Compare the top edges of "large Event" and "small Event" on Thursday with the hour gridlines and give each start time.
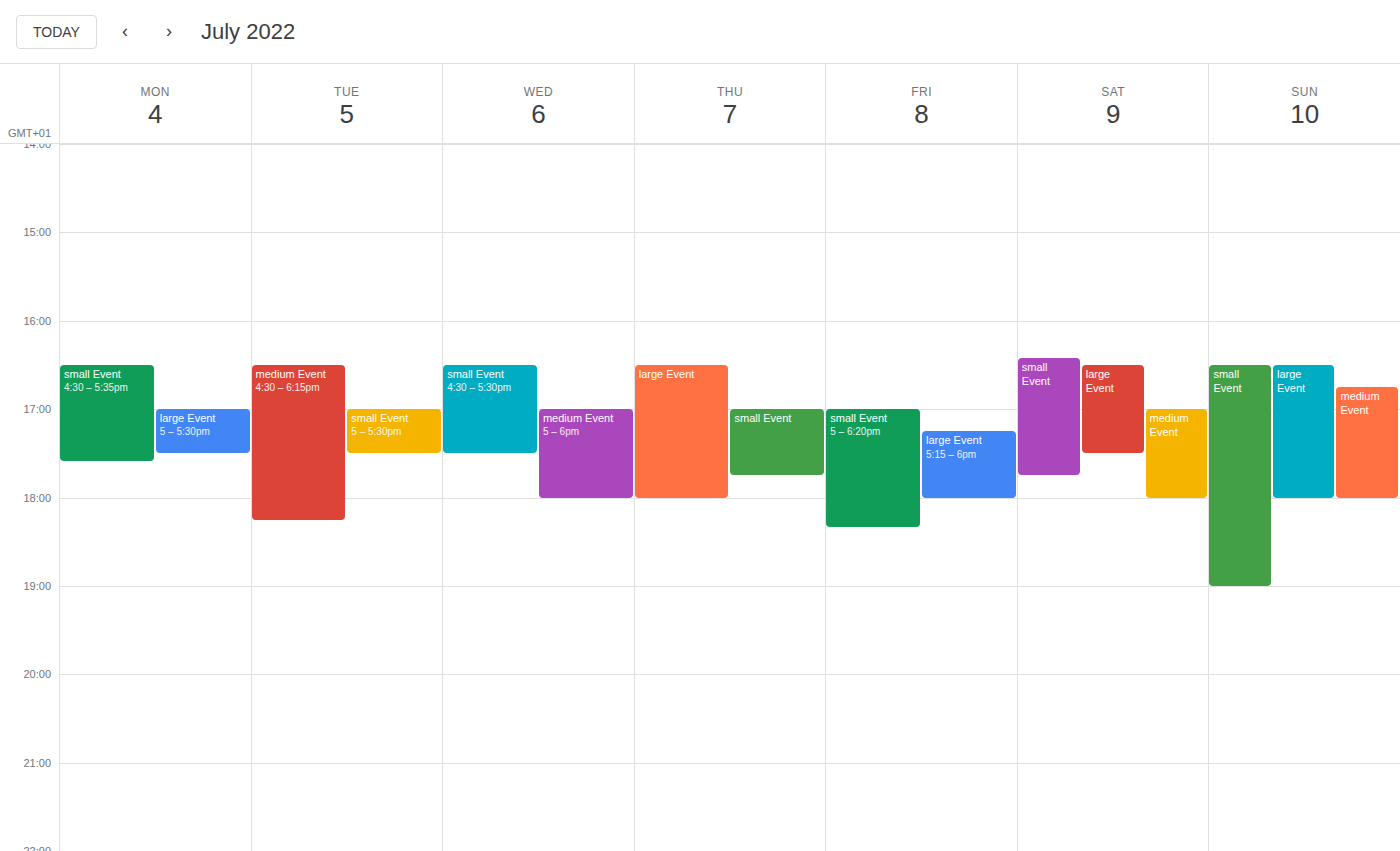
"large Event": 4:30 PM, halfway between the 4 PM and 5 PM lines. "small Event": 5:00 PM, exactly on the 5 PM line.